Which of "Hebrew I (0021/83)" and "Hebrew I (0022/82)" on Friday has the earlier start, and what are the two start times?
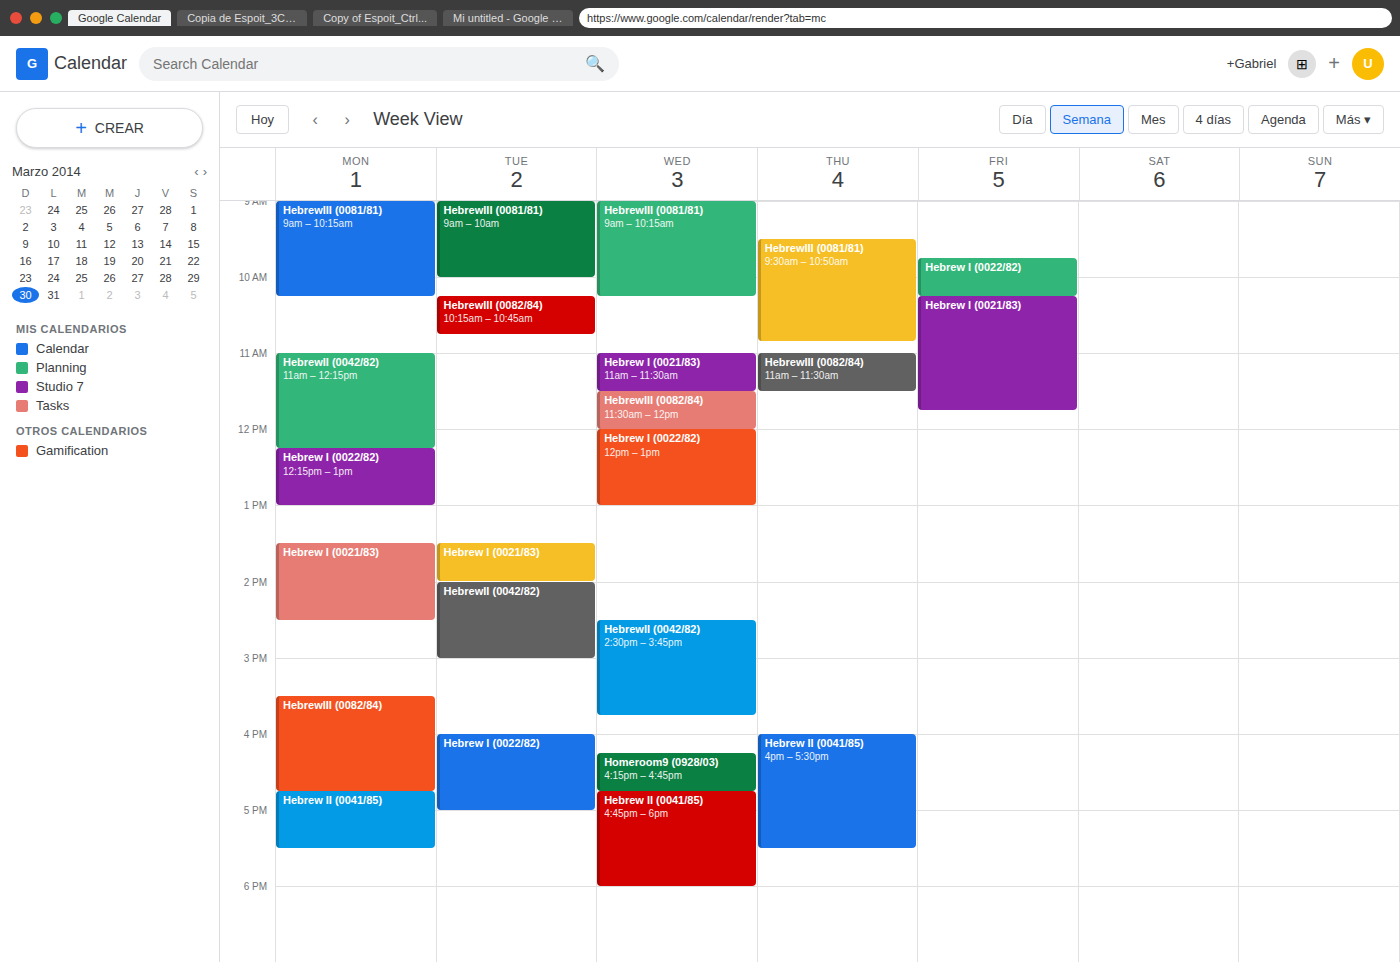
"Hebrew I (0022/82)" 9:45 AM; "Hebrew I (0021/83)" 10:15 AM.